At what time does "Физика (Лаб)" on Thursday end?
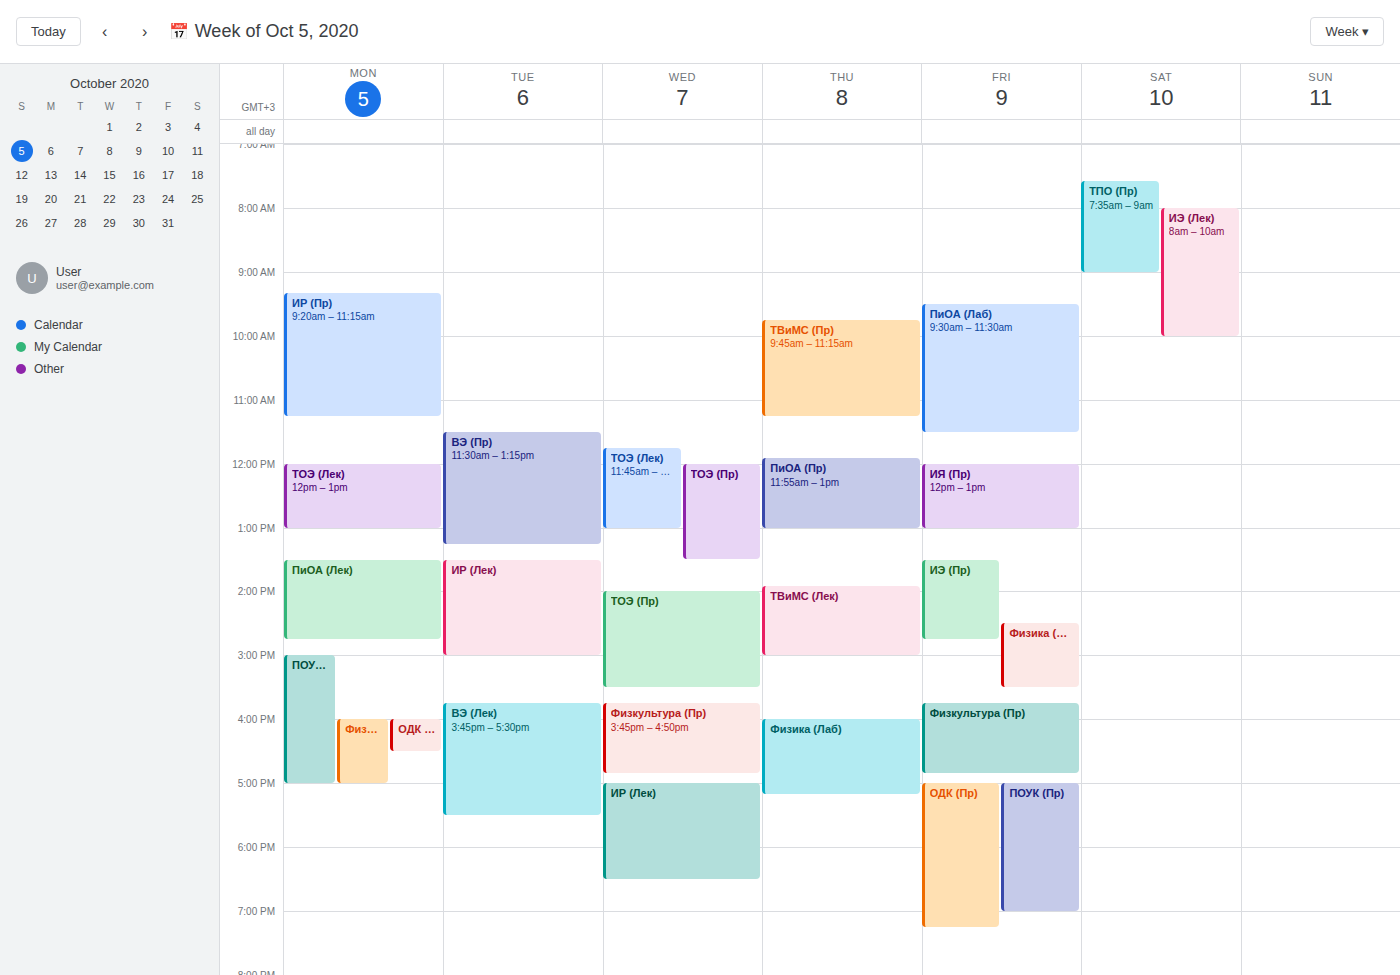
5:10 PM